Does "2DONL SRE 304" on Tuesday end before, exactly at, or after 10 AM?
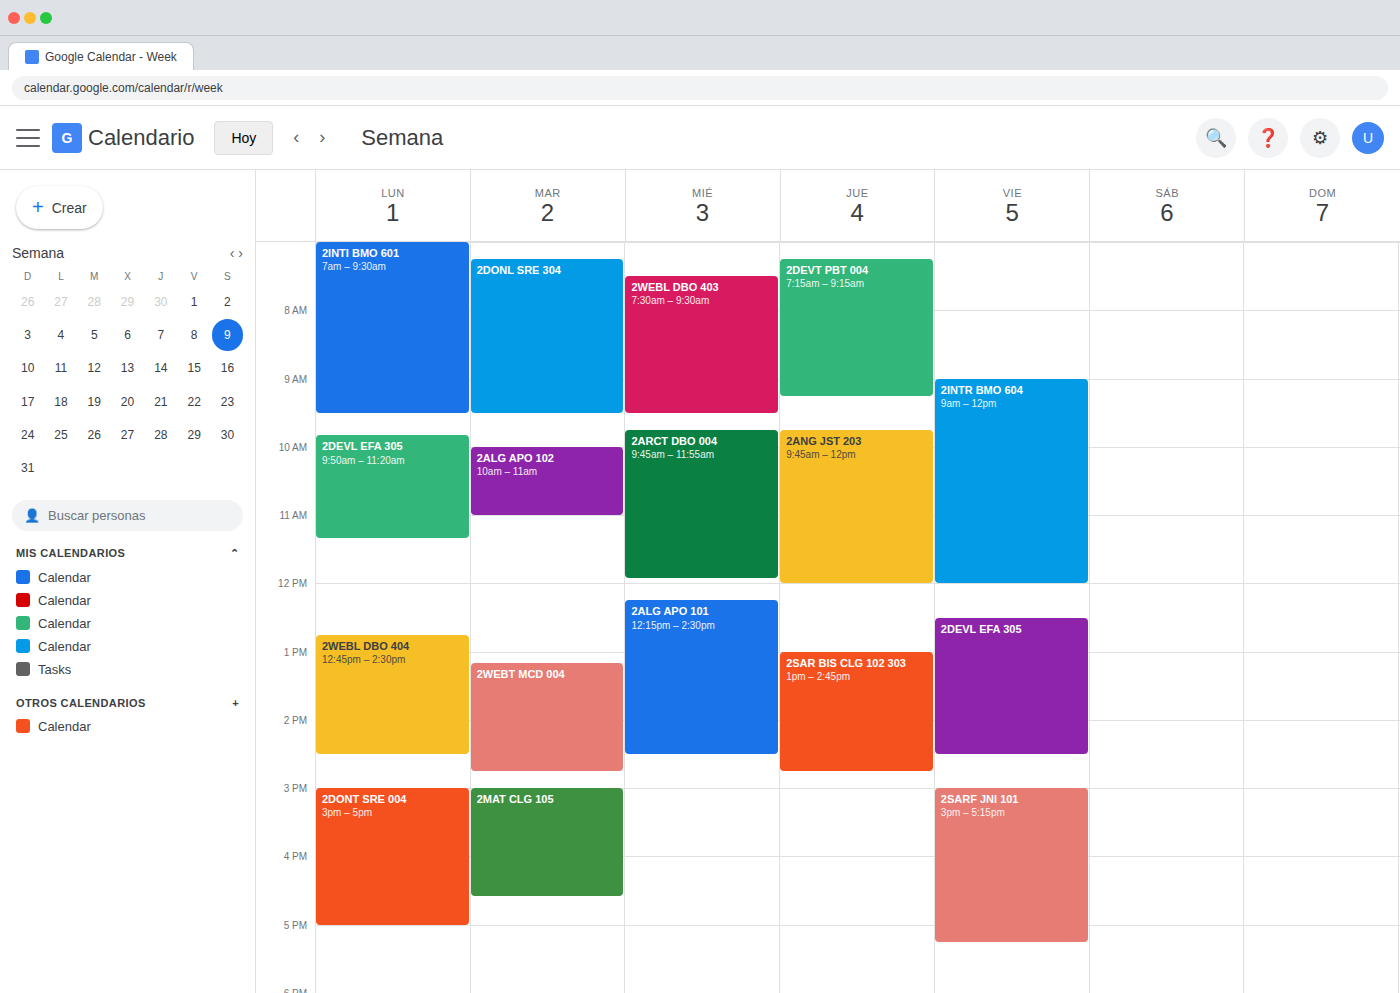
9:30 AM -- before 10 AM, 30 minutes above the 10 AM line.